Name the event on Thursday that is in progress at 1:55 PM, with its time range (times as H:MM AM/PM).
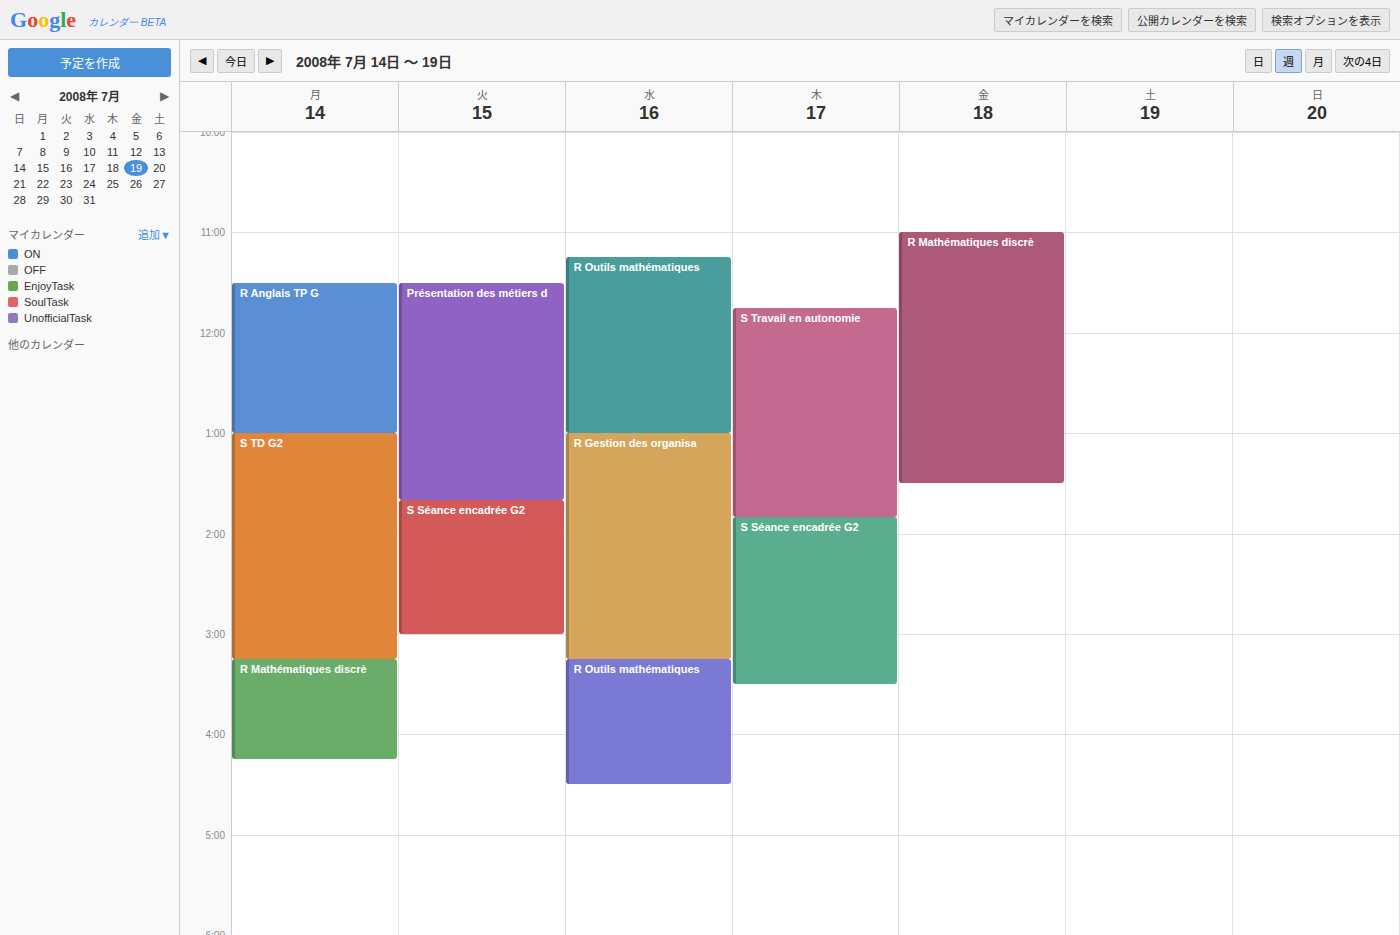
"S Séance encadrée G2", 1:50 PM to 3:30 PM